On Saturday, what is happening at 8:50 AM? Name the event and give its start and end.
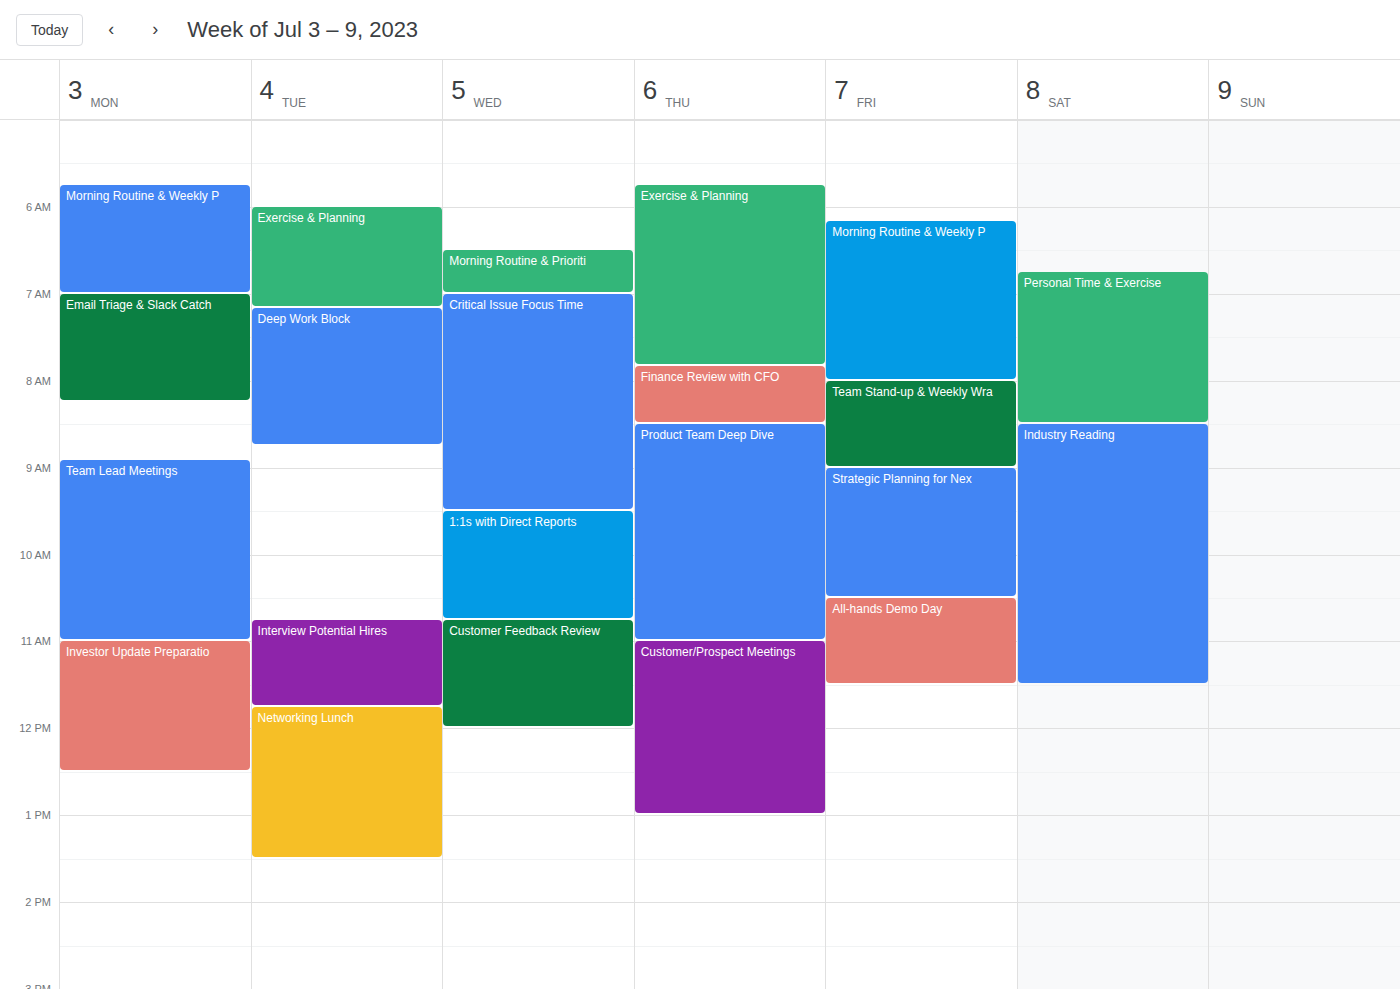
"Industry Reading", 8:30 AM to 11:30 AM